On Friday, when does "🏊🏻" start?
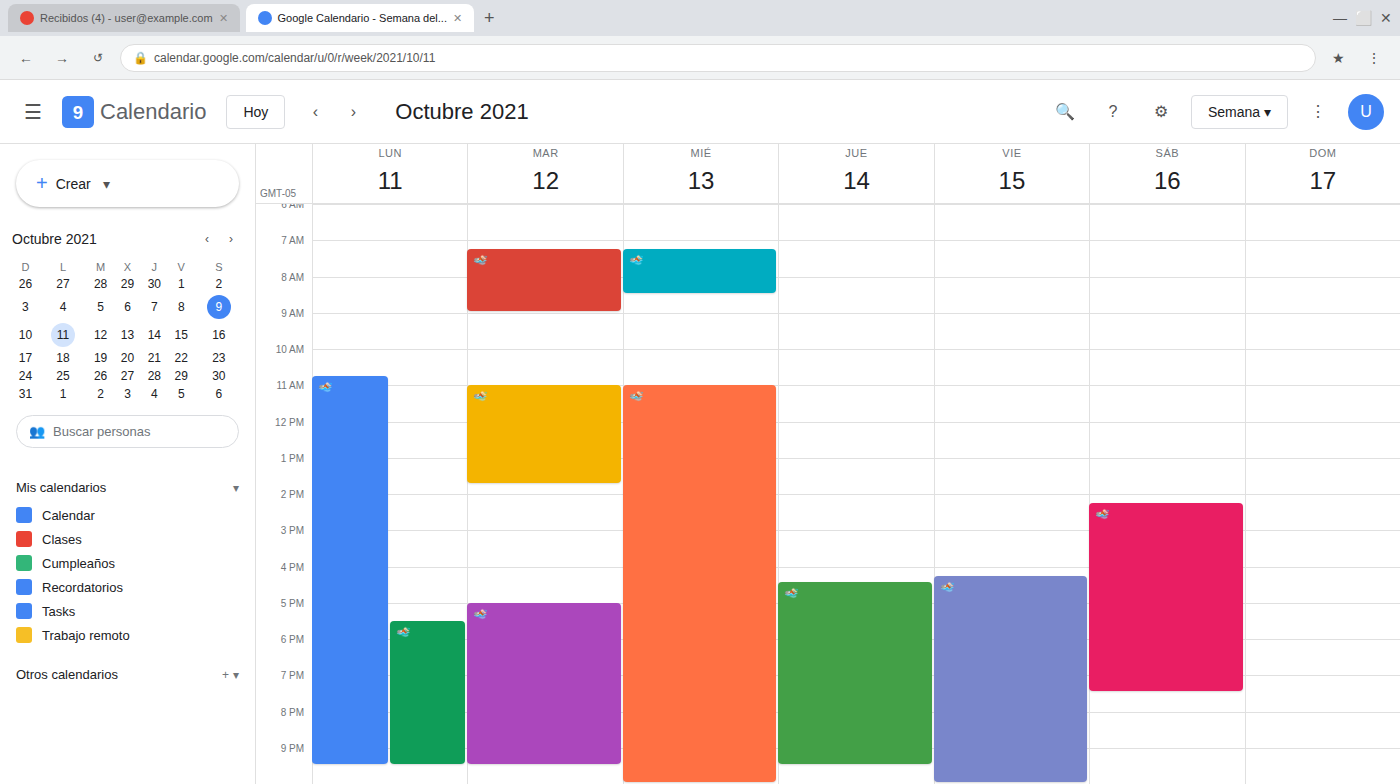
4:15 PM